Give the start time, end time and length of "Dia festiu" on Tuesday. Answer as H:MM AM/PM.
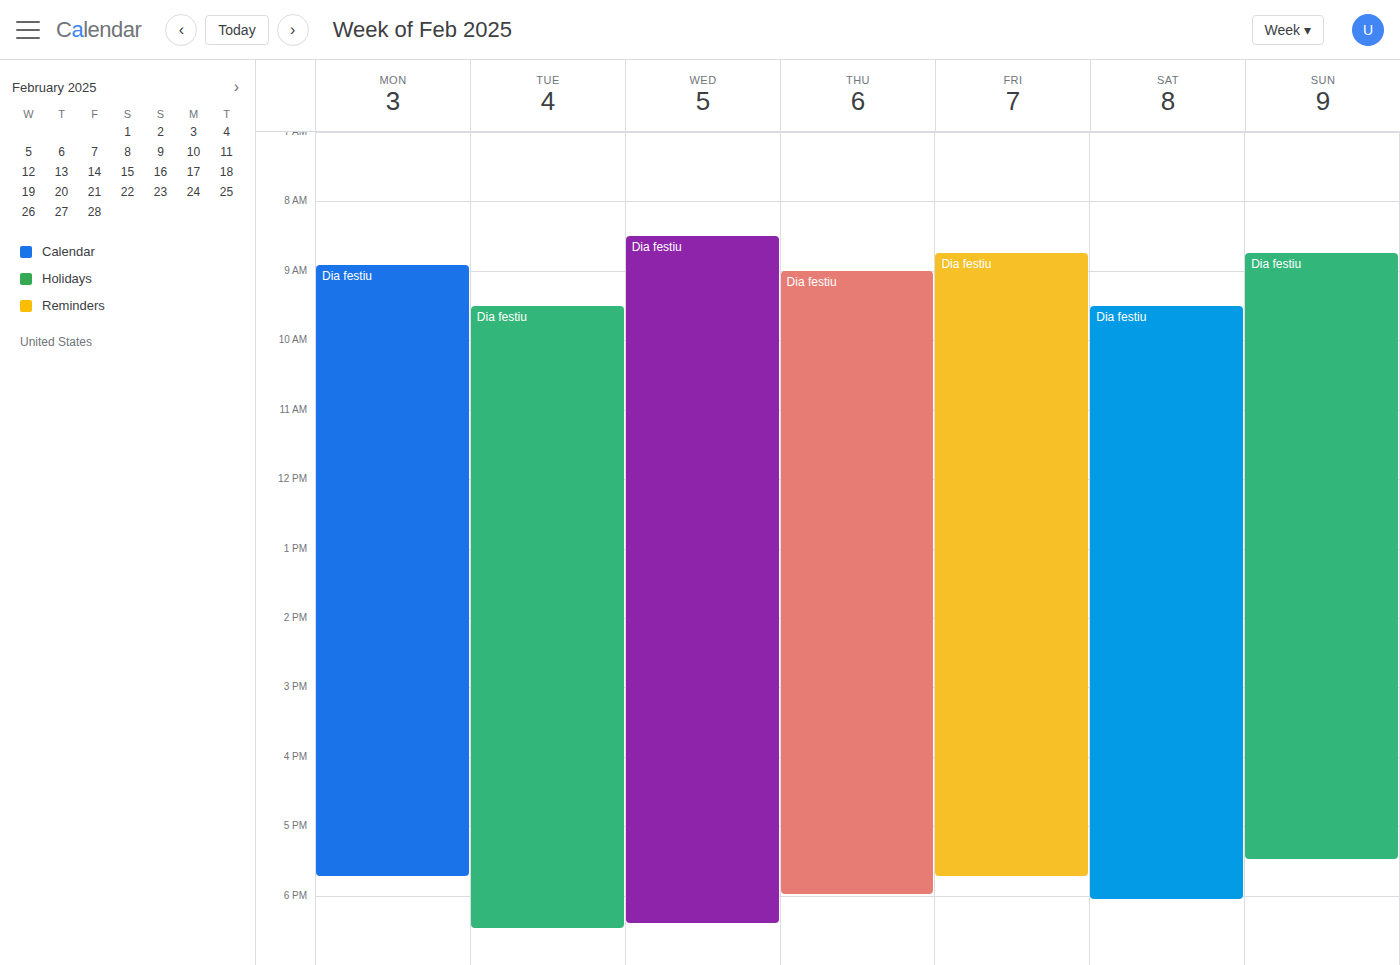
9:30 AM to 6:30 PM, 9 hours